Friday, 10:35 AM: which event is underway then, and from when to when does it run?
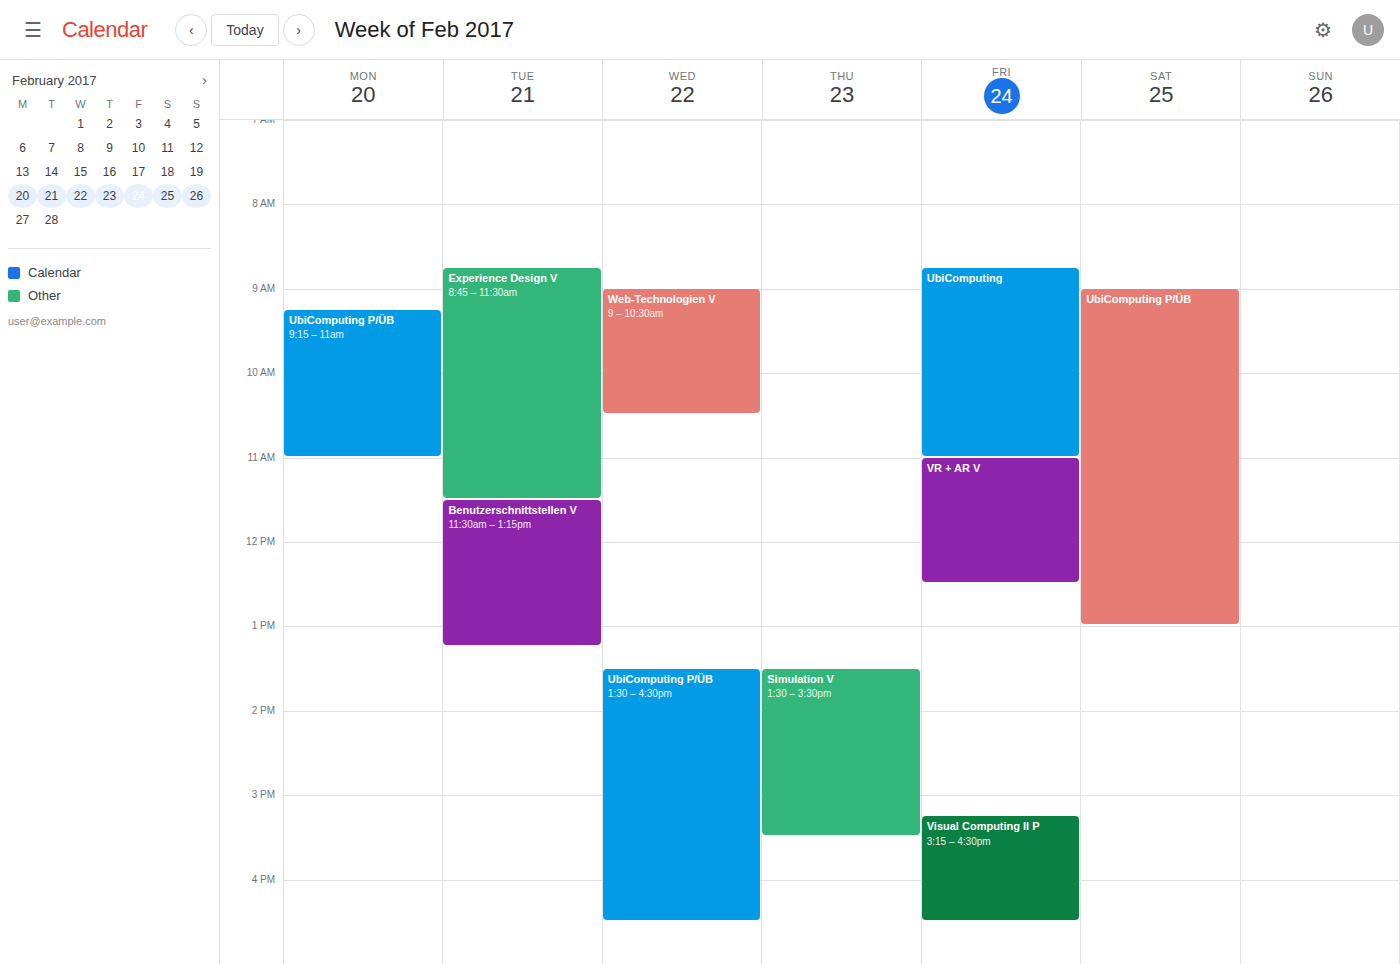
"UbiComputing", 8:45 AM to 11:00 AM